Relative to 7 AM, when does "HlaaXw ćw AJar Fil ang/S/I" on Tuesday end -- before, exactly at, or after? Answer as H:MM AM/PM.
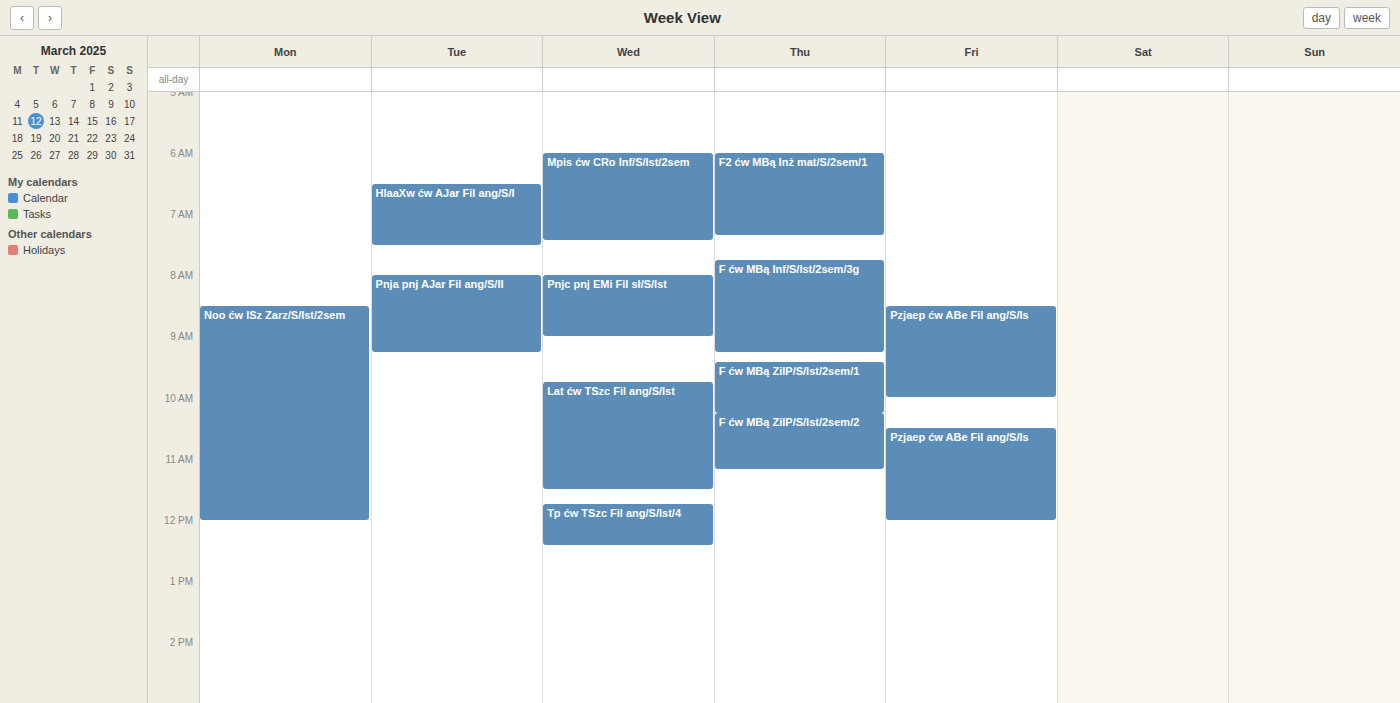
7:30 AM -- after 7 AM, 30 minutes below the 7 AM line.